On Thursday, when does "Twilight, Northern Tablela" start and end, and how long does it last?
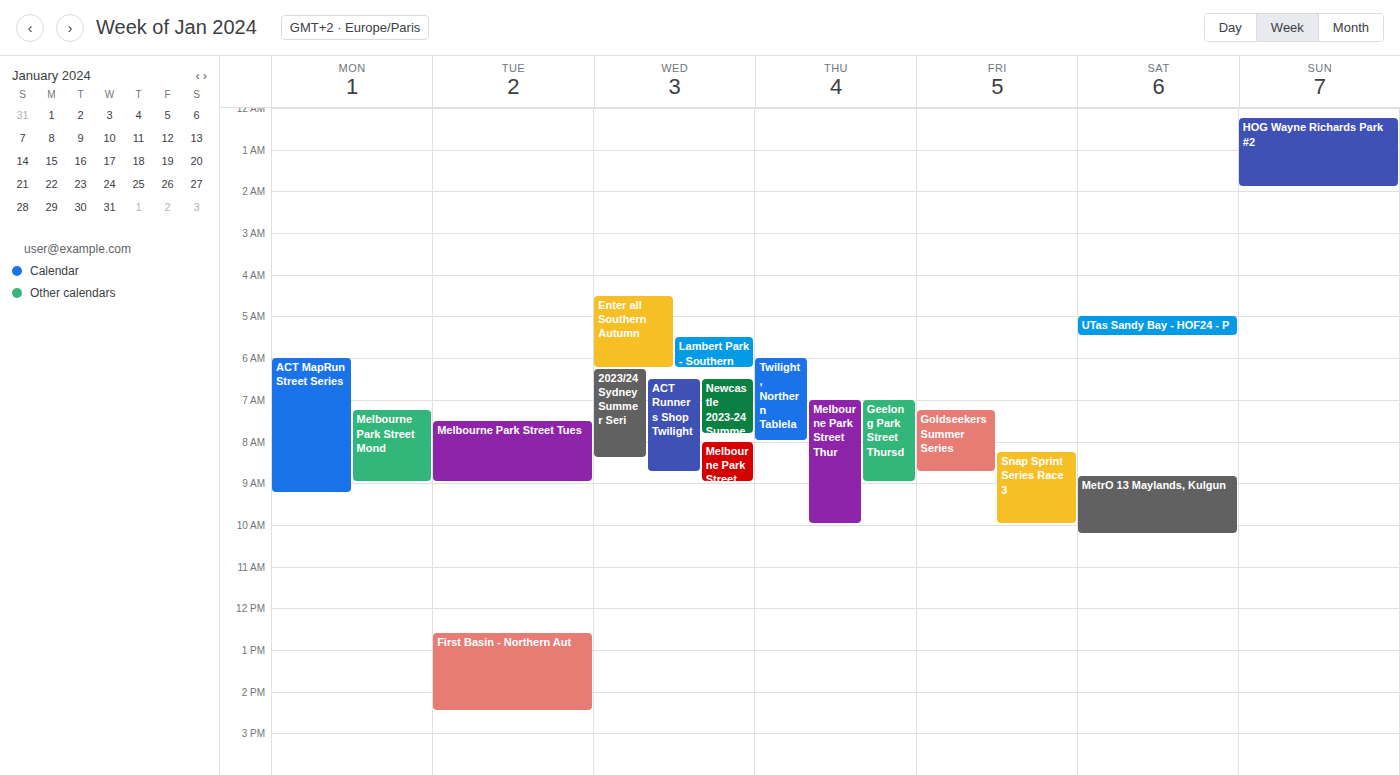
06:00 to 08:00, 2 hours